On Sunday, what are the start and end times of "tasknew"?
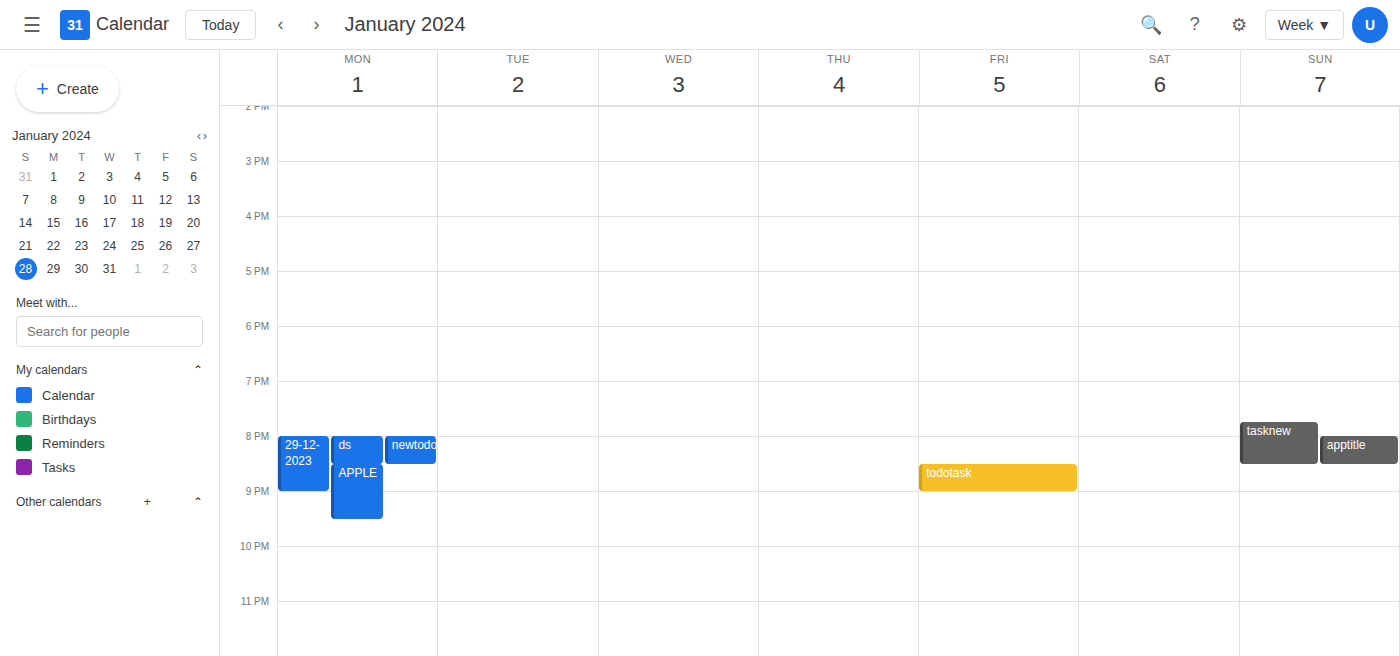
7:45 PM to 8:30 PM